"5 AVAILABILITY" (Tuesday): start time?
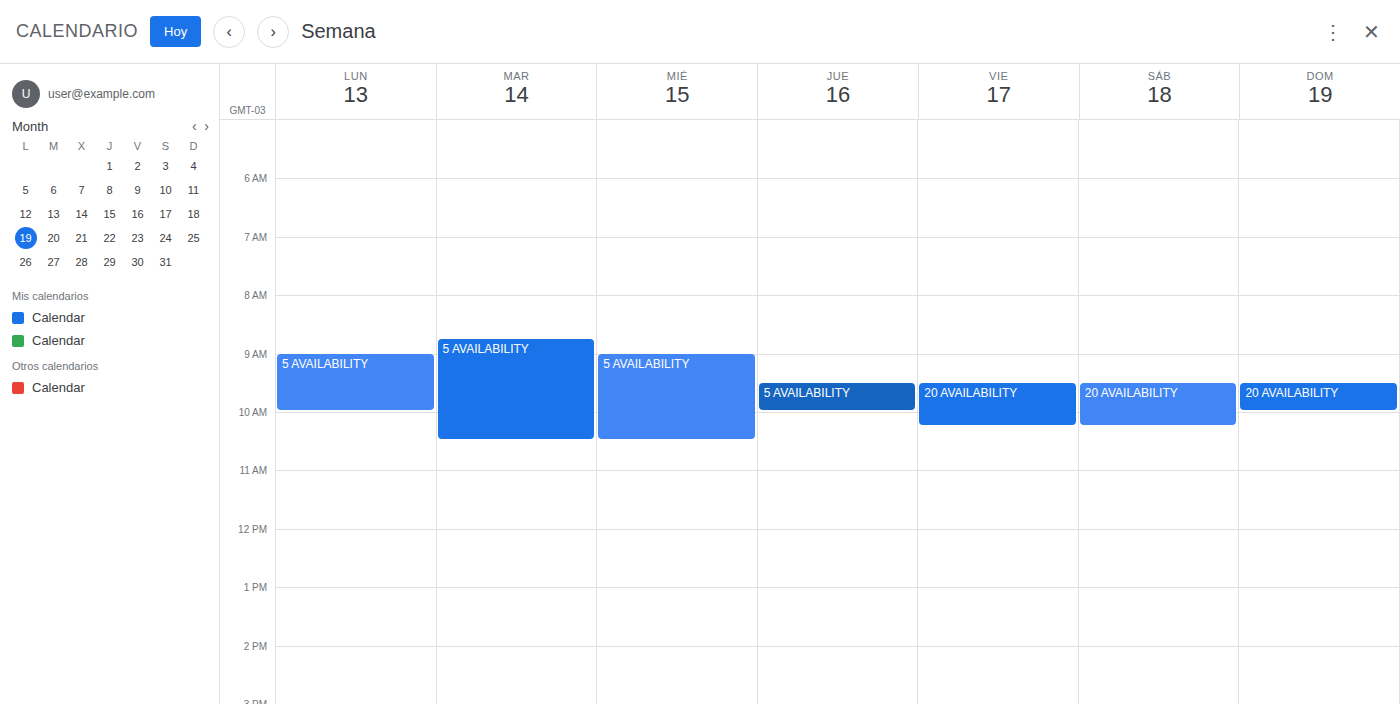
8:45 AM